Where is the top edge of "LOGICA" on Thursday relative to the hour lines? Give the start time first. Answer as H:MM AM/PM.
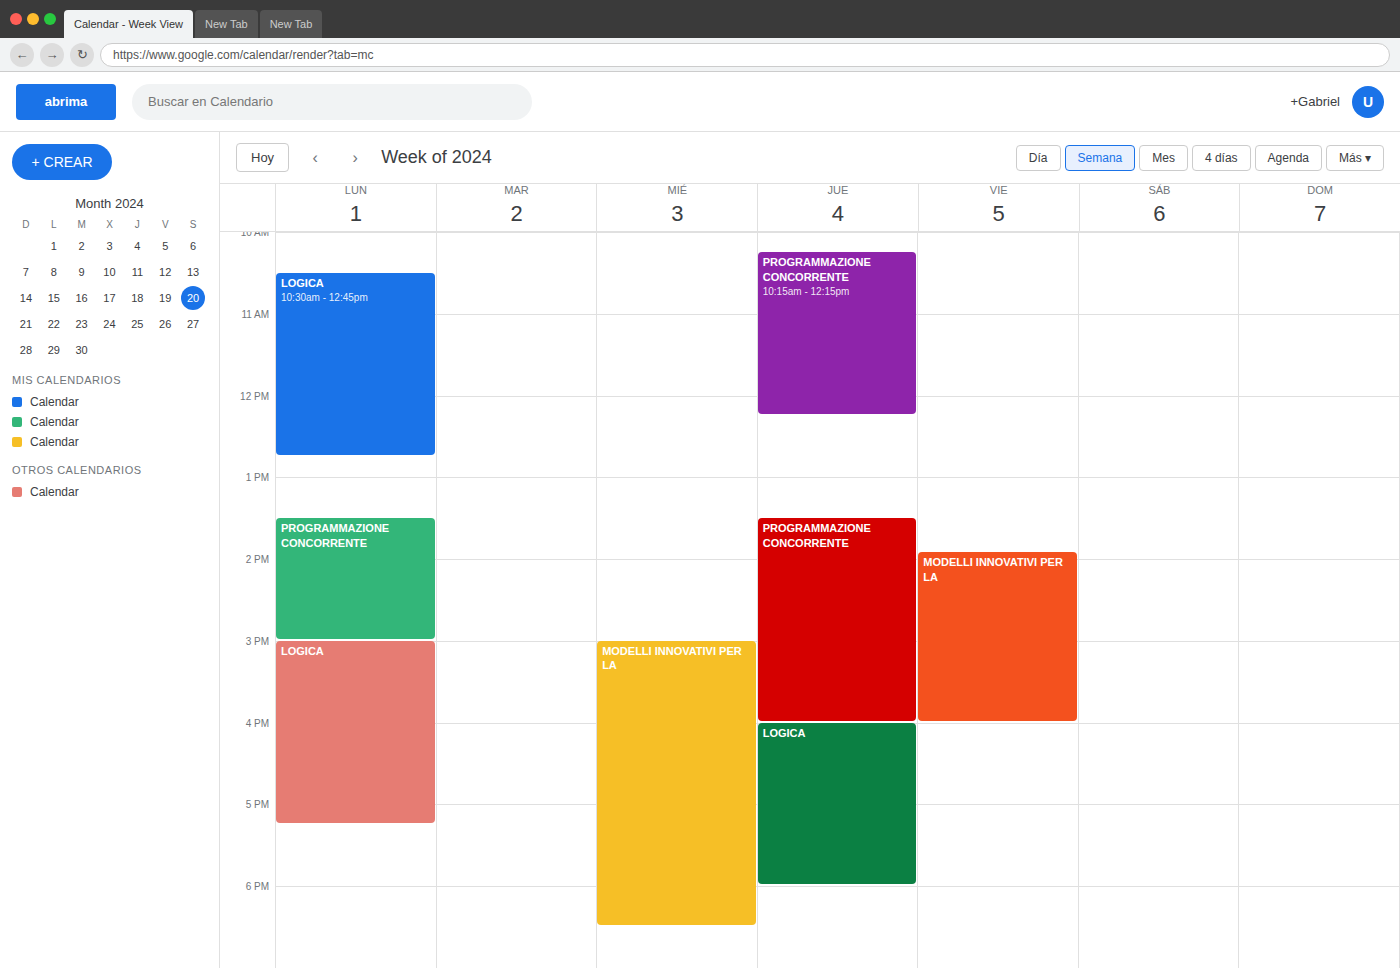
4:00 PM -- exactly on the 4 PM line.